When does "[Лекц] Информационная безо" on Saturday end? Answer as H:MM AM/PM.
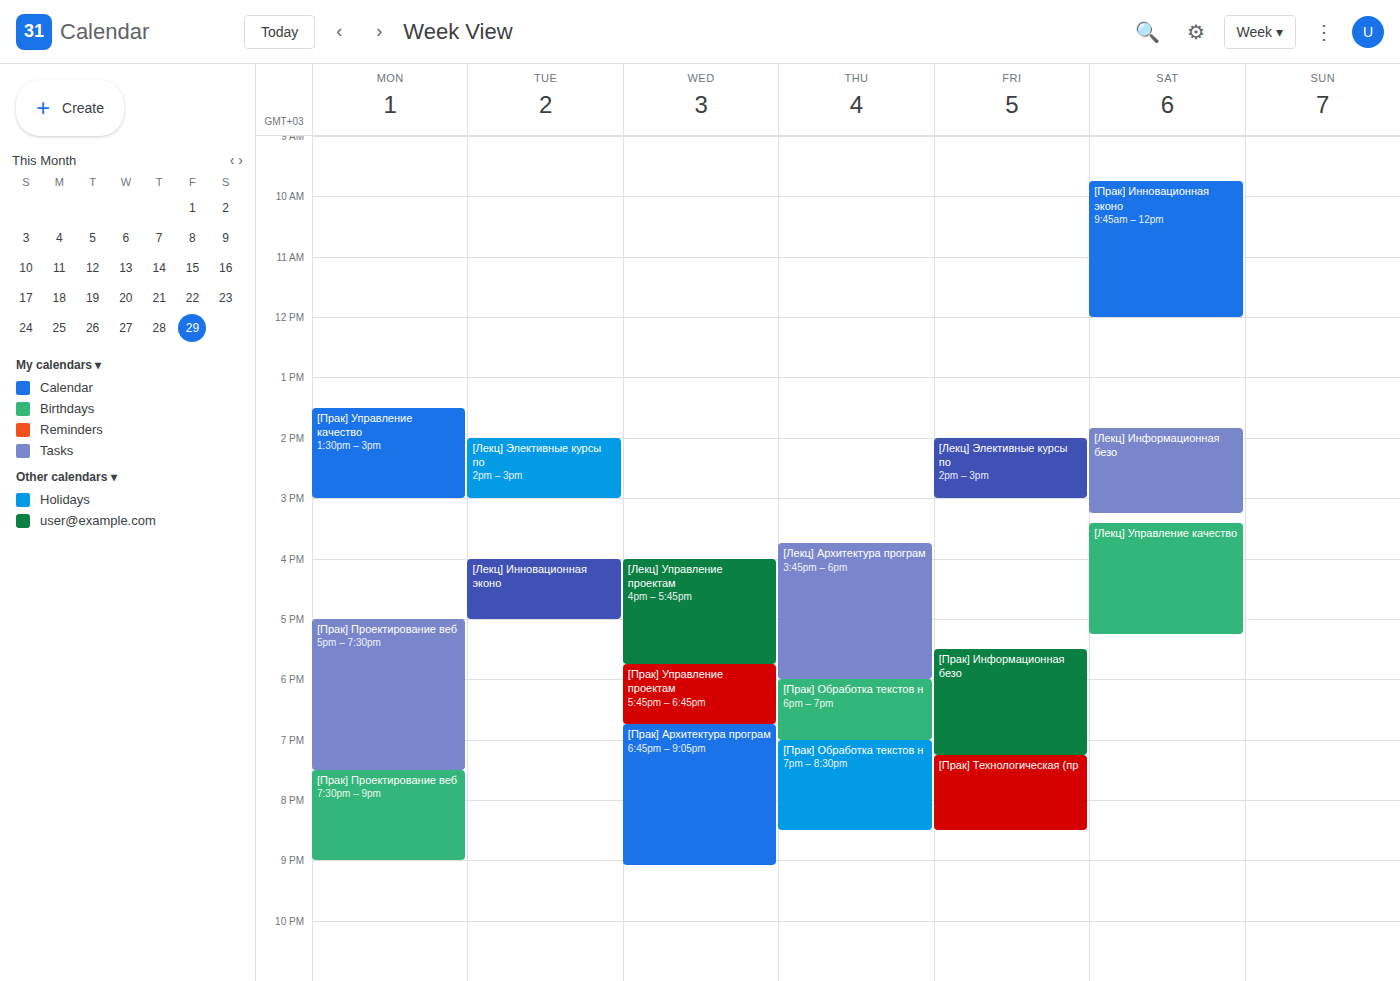
3:15 PM